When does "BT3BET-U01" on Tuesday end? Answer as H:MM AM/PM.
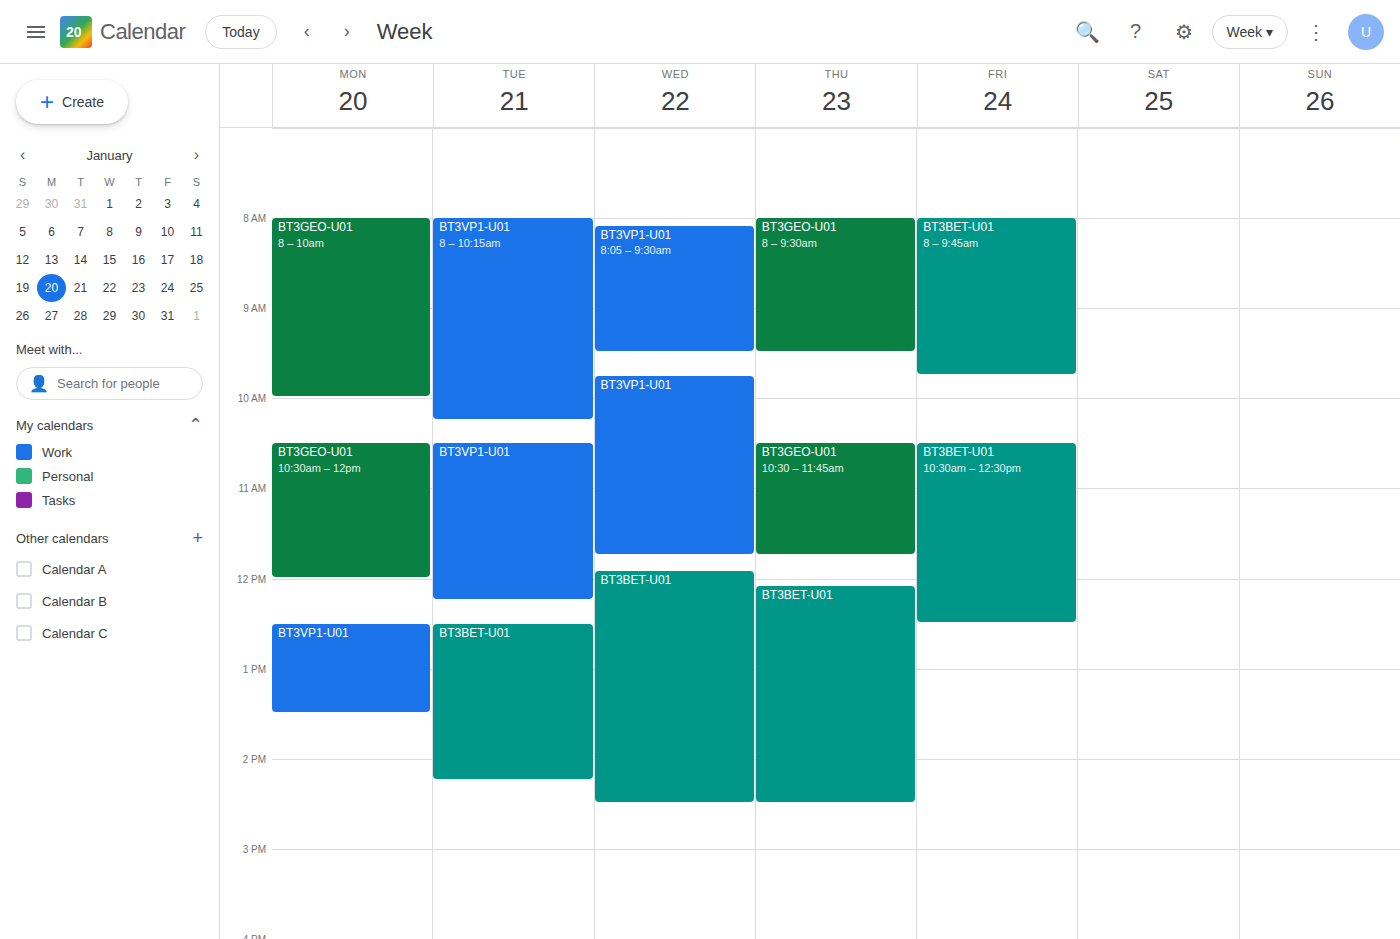
2:15 PM